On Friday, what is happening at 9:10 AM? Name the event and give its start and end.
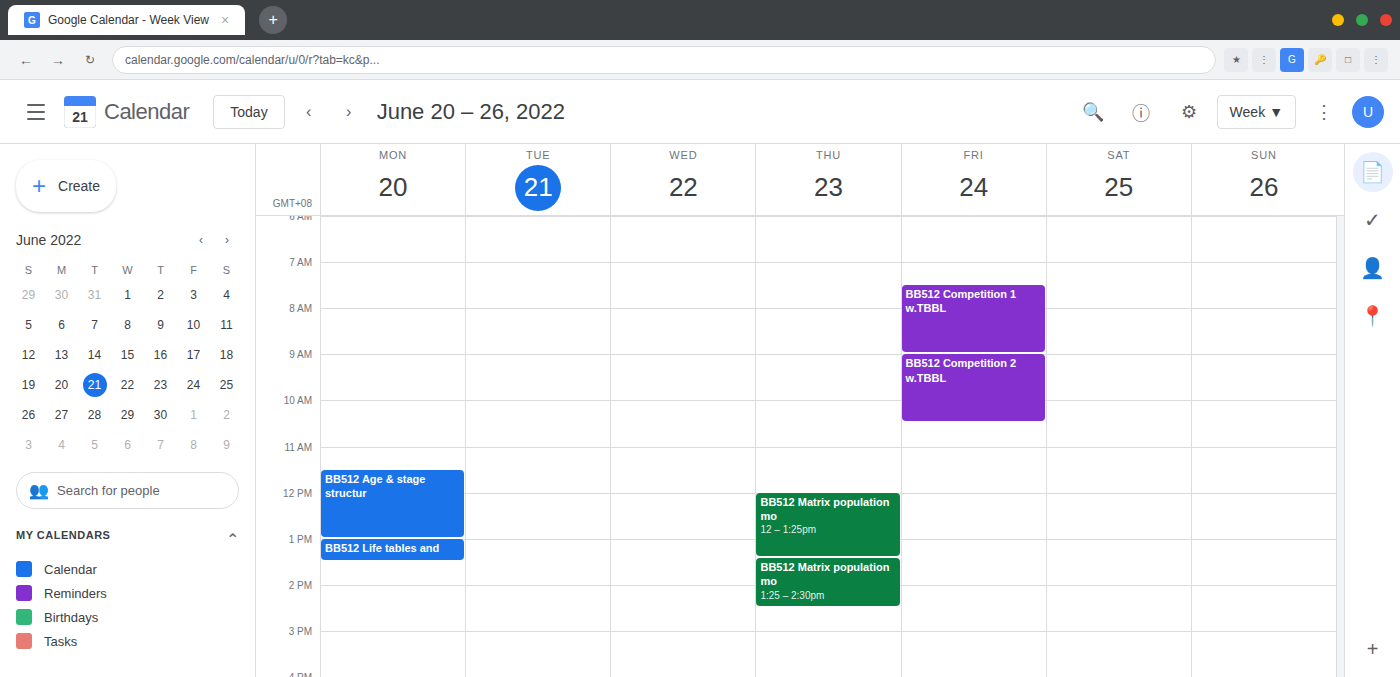
"BB512 Competition 2 w.TBBL", 9:00 AM to 10:30 AM